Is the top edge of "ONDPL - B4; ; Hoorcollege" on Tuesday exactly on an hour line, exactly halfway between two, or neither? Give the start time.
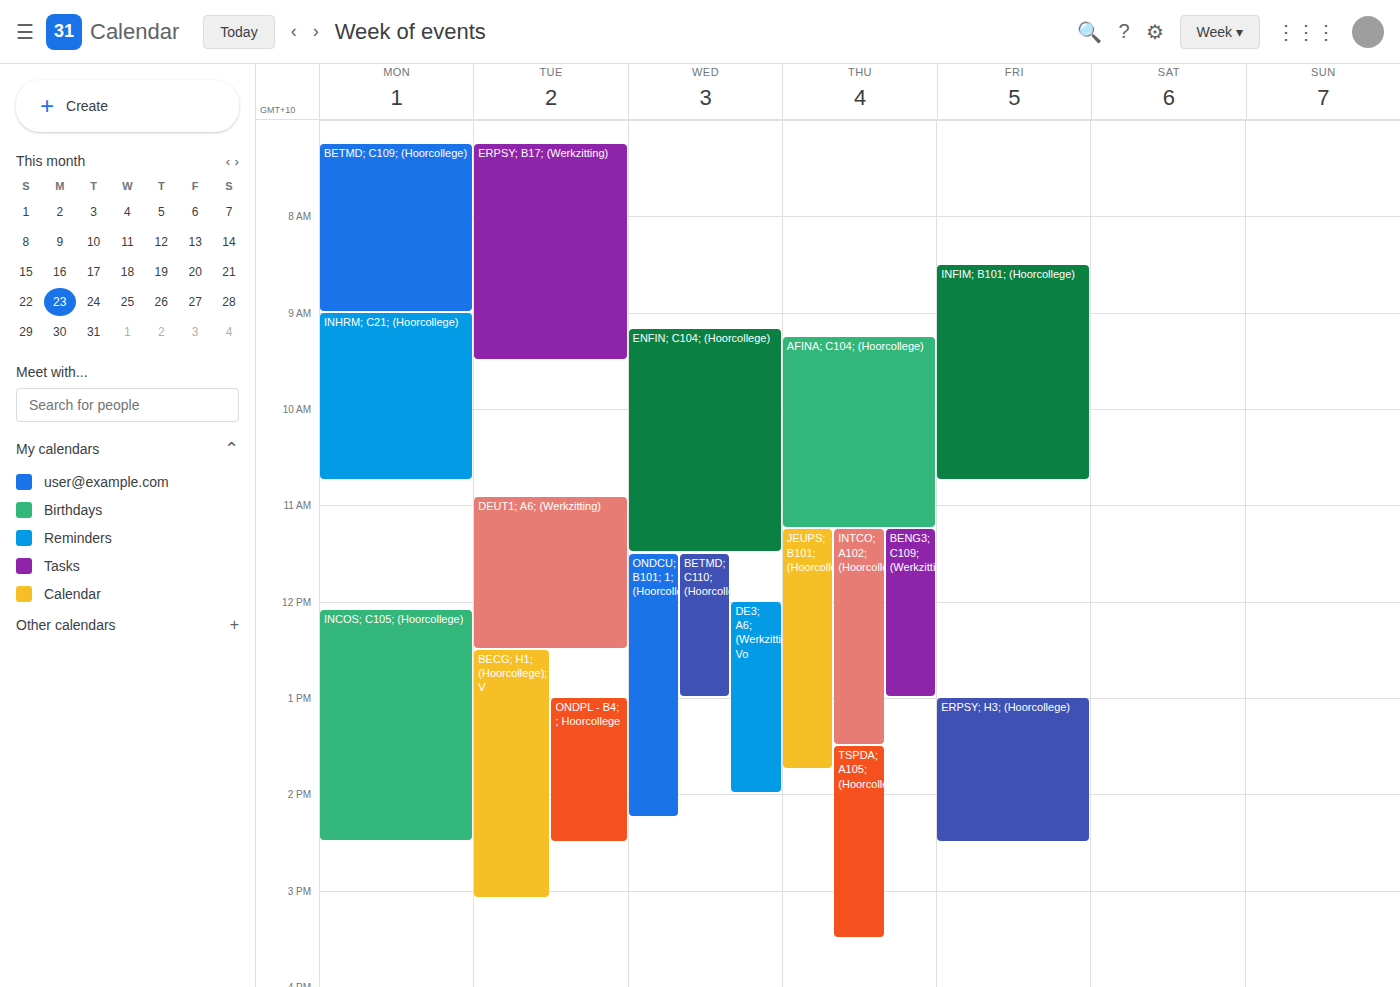
13:00 -- exactly on the 13:00 line.